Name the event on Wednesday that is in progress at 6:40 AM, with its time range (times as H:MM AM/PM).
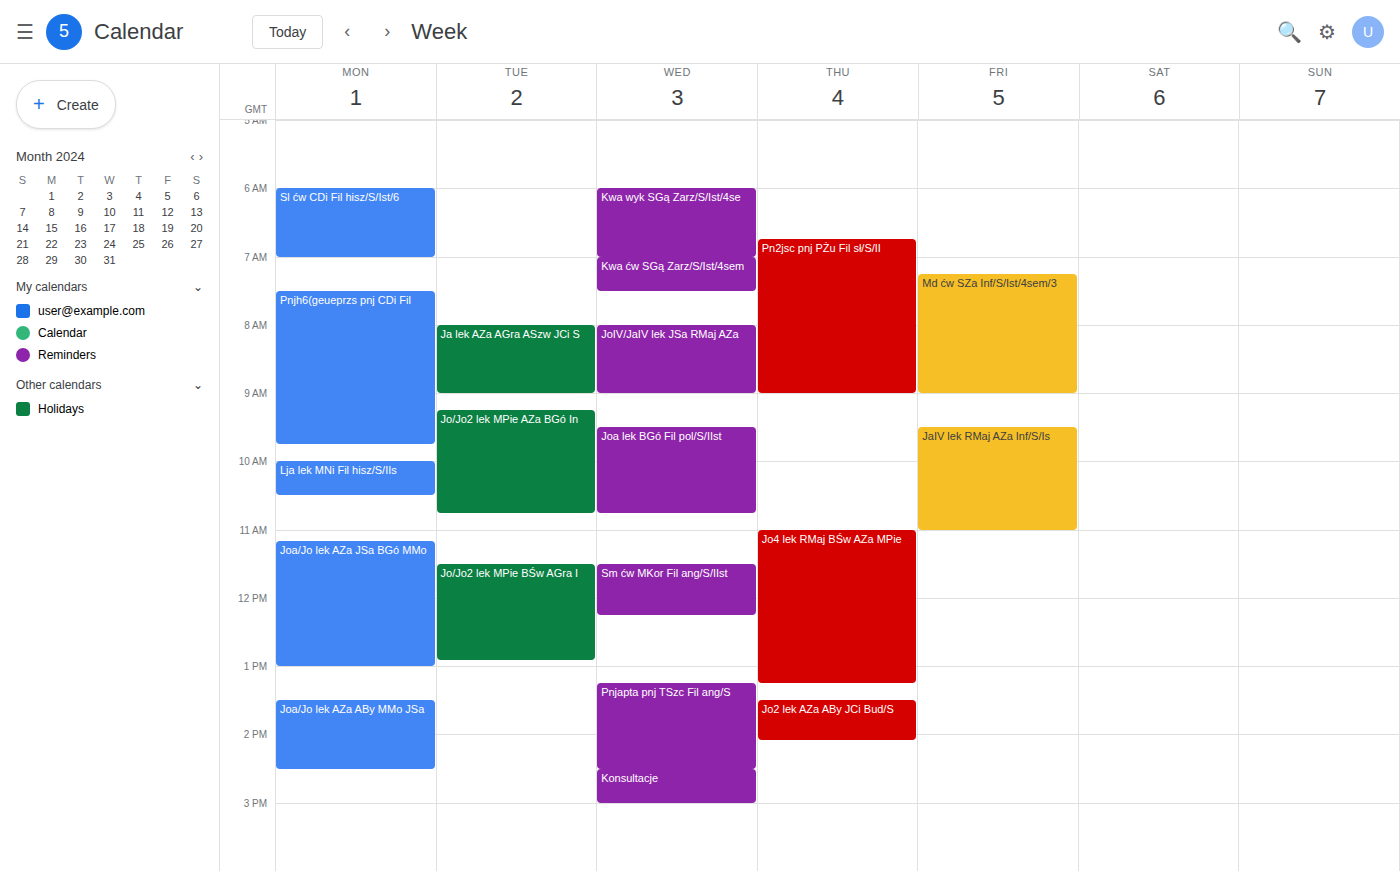
"Kwa wyk SGą Zarz/S/Ist/4se", 6:00 AM to 7:00 AM